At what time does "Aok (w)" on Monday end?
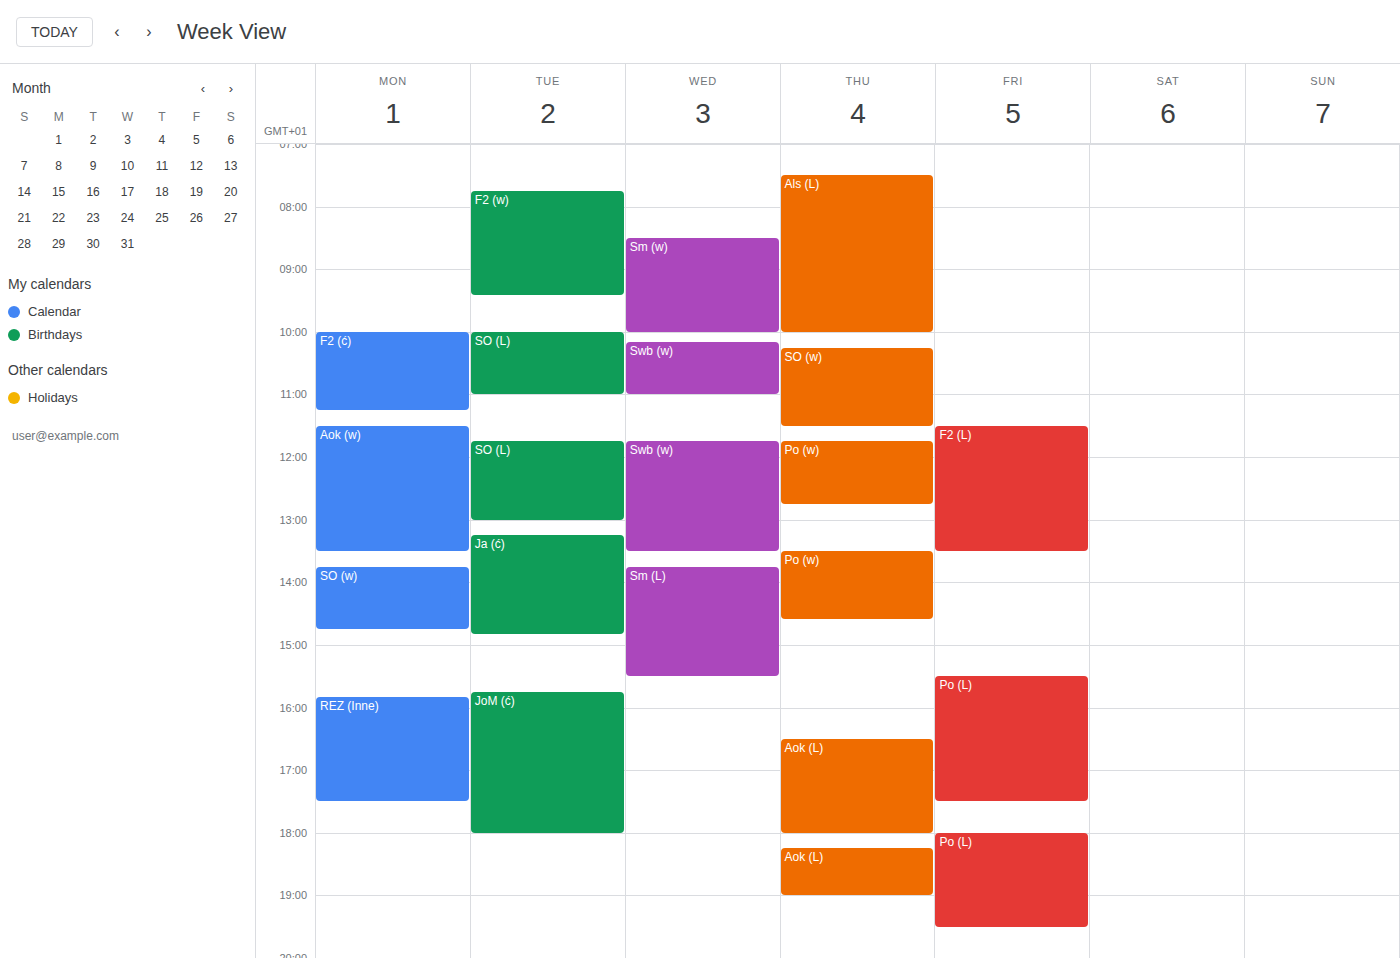
1:30 PM